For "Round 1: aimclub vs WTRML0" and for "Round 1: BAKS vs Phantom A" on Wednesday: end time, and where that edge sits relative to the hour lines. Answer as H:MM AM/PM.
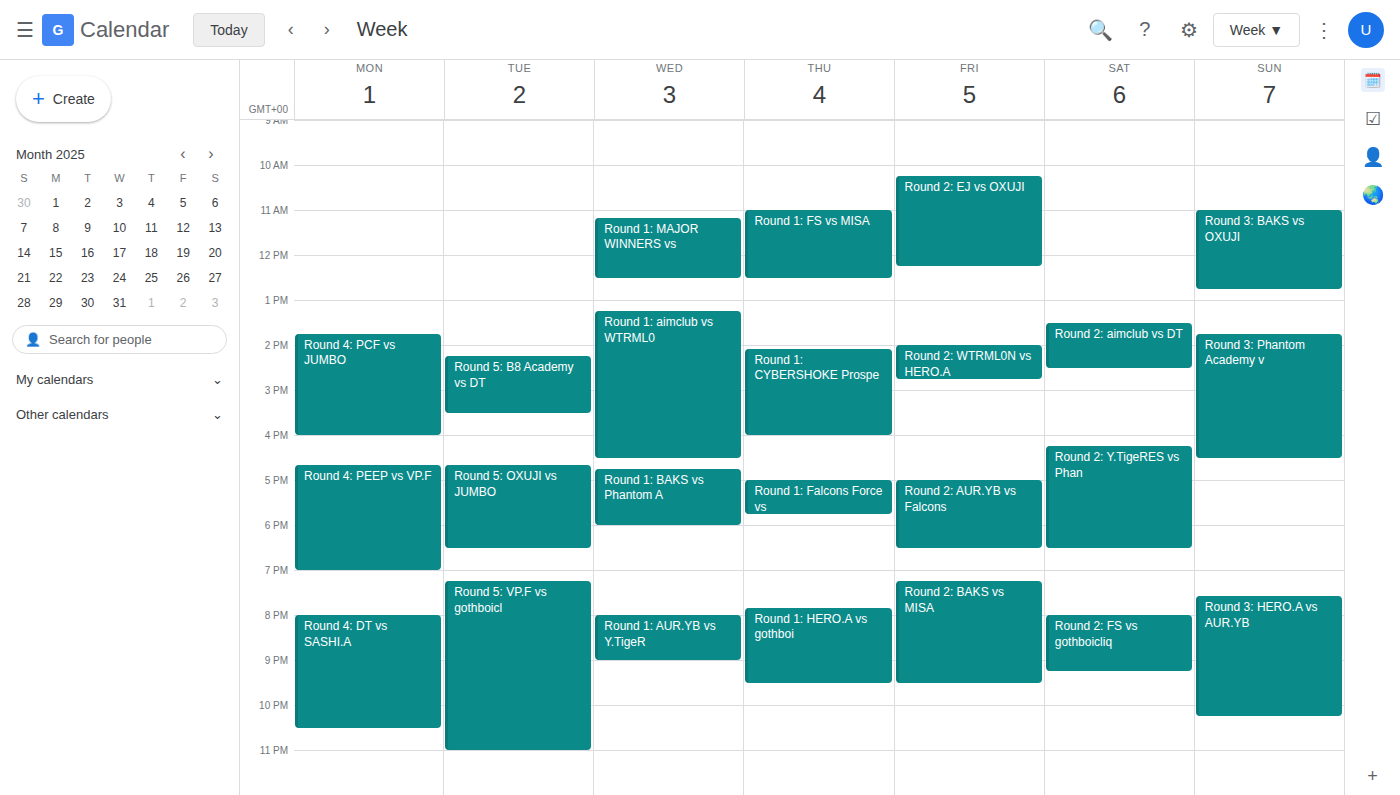
"Round 1: aimclub vs WTRML0": 4:30 PM, halfway between the 4 PM and 5 PM lines. "Round 1: BAKS vs Phantom A": 6:00 PM, exactly on the 6 PM line.